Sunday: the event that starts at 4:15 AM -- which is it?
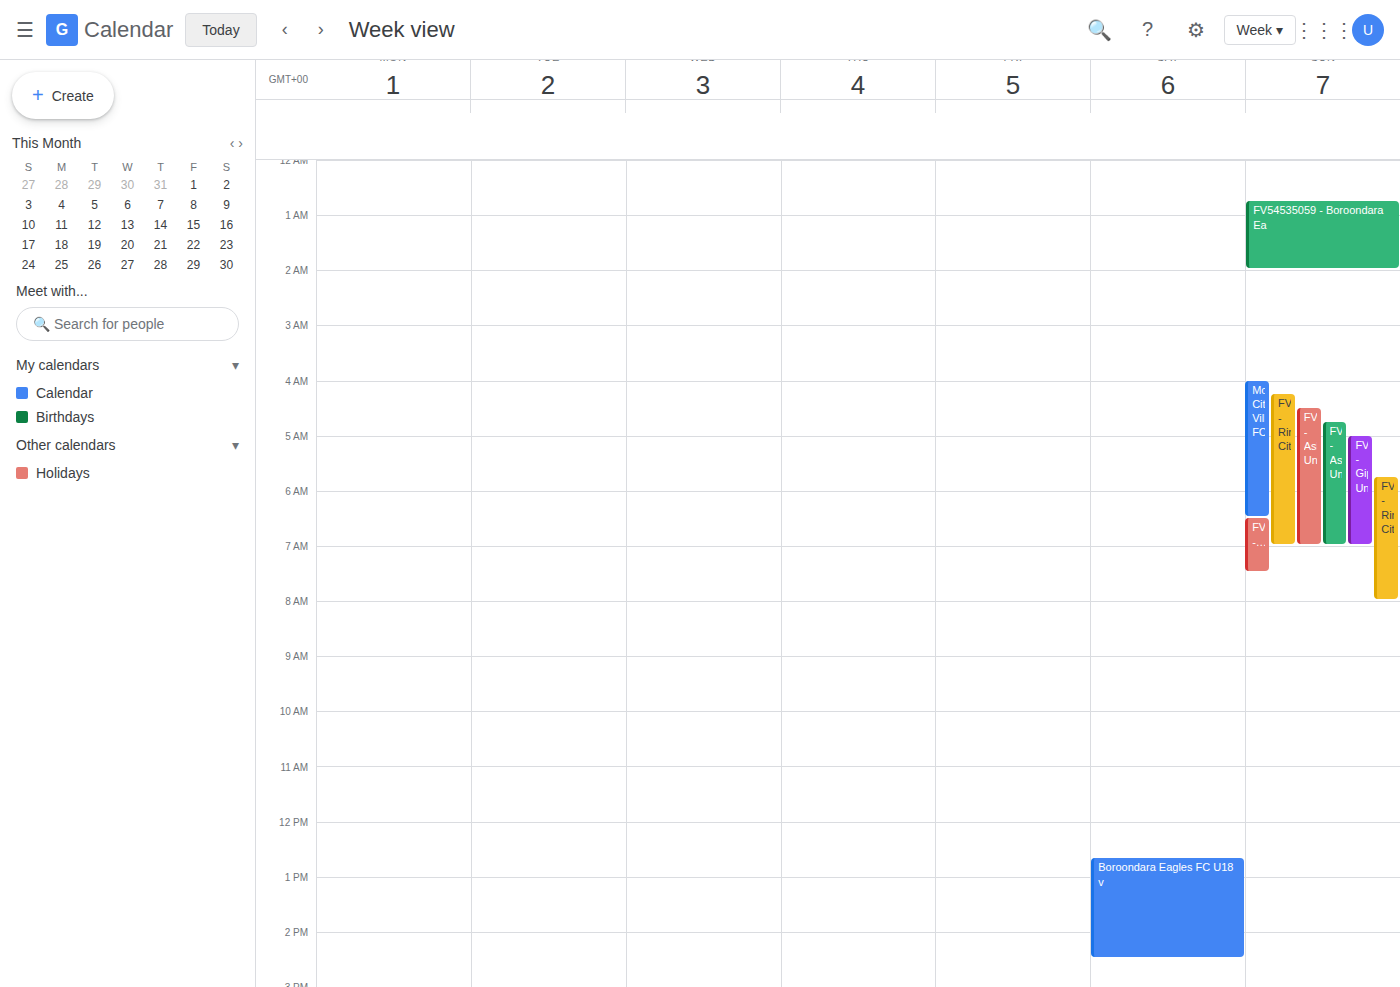
"FV54534949 - Ringwood City"